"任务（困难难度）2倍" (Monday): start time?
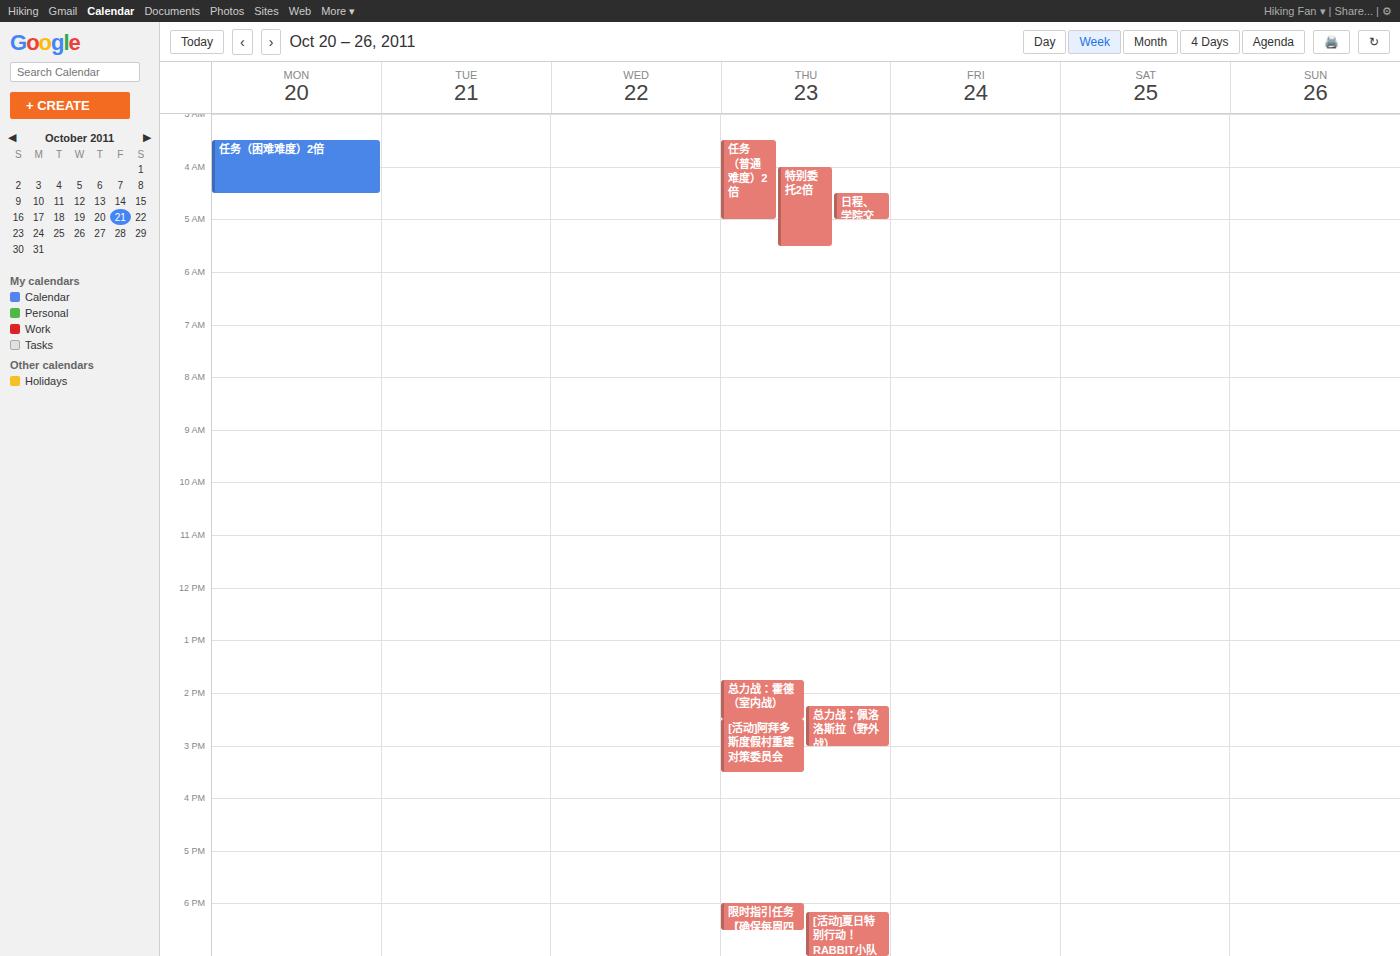
3:30 AM